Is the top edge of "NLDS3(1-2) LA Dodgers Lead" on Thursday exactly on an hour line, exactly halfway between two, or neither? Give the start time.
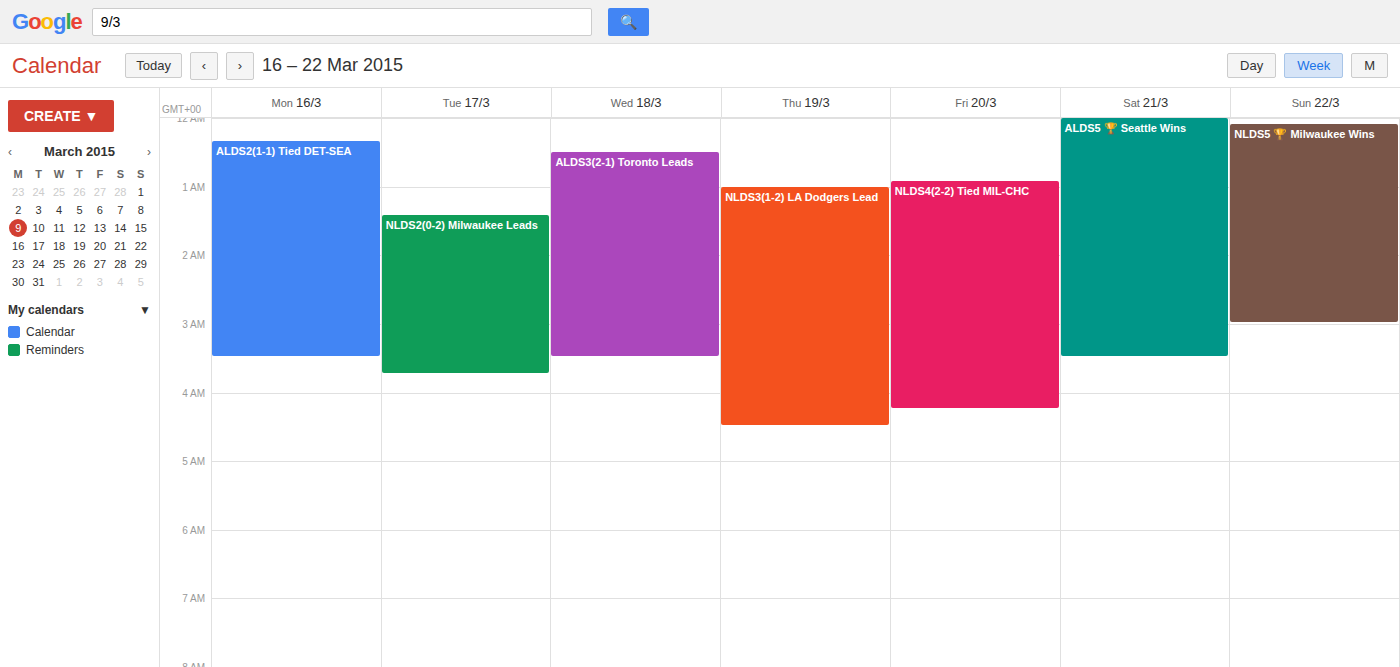
1:00 AM -- exactly on the 1 AM line.